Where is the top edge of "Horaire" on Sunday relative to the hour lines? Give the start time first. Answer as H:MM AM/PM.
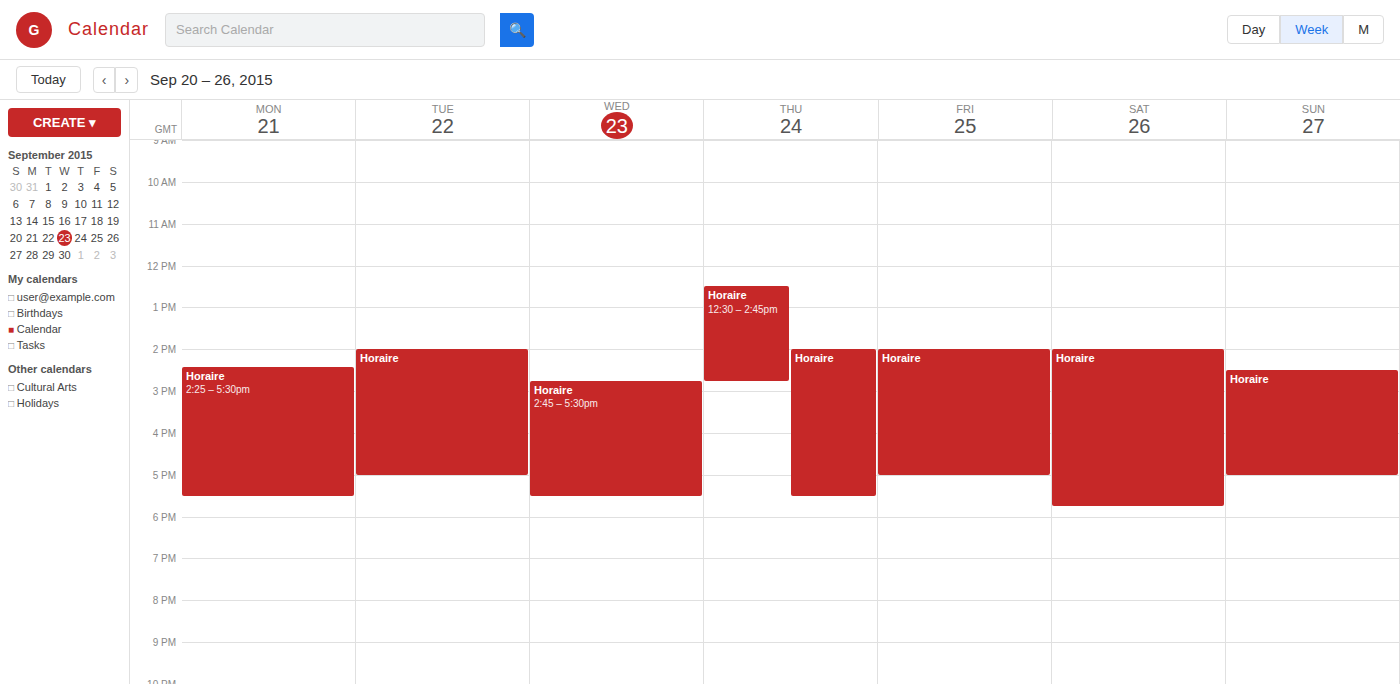
2:30 PM -- halfway between the 2 PM and 3 PM lines.